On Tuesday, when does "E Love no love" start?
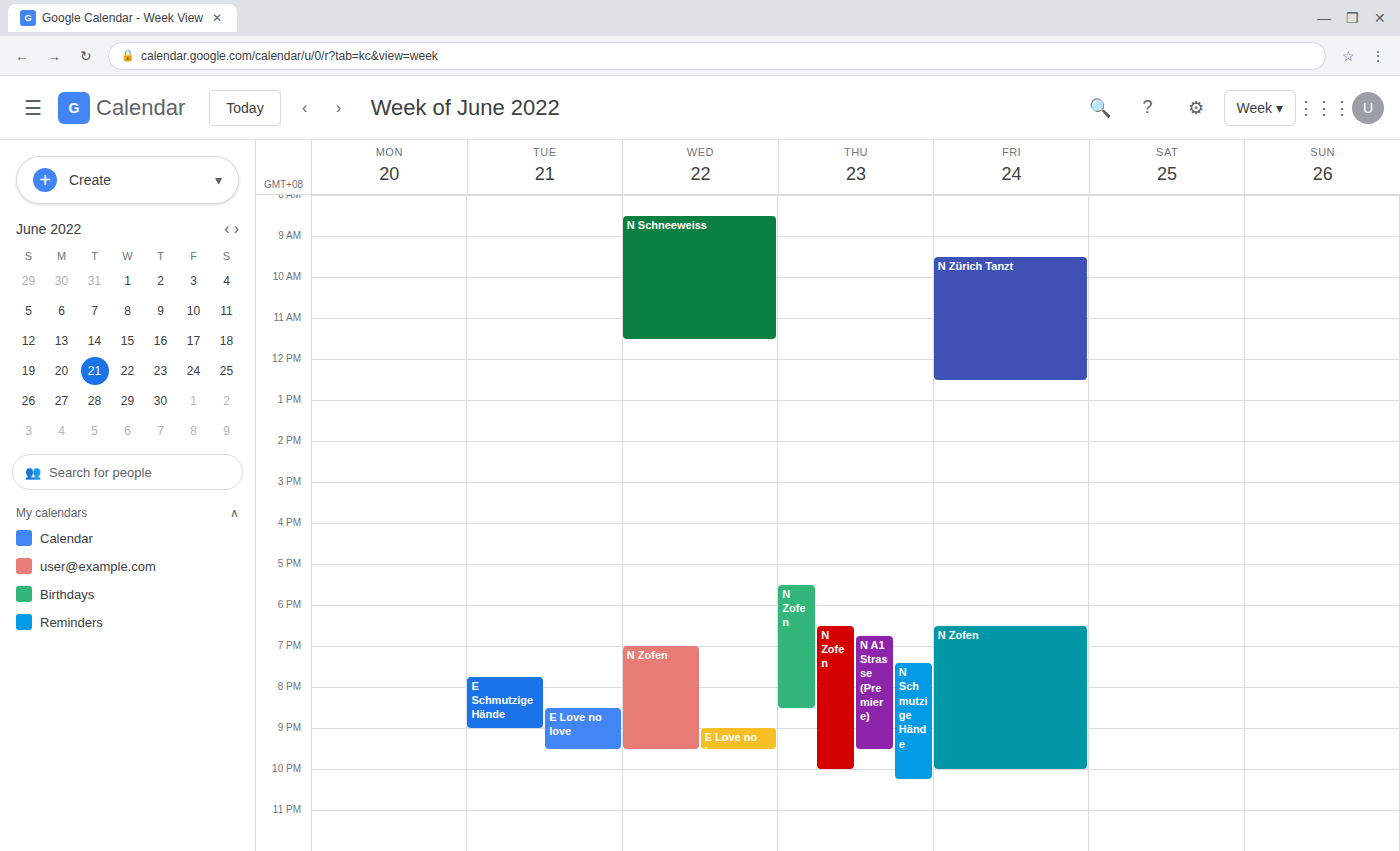
8:30 PM